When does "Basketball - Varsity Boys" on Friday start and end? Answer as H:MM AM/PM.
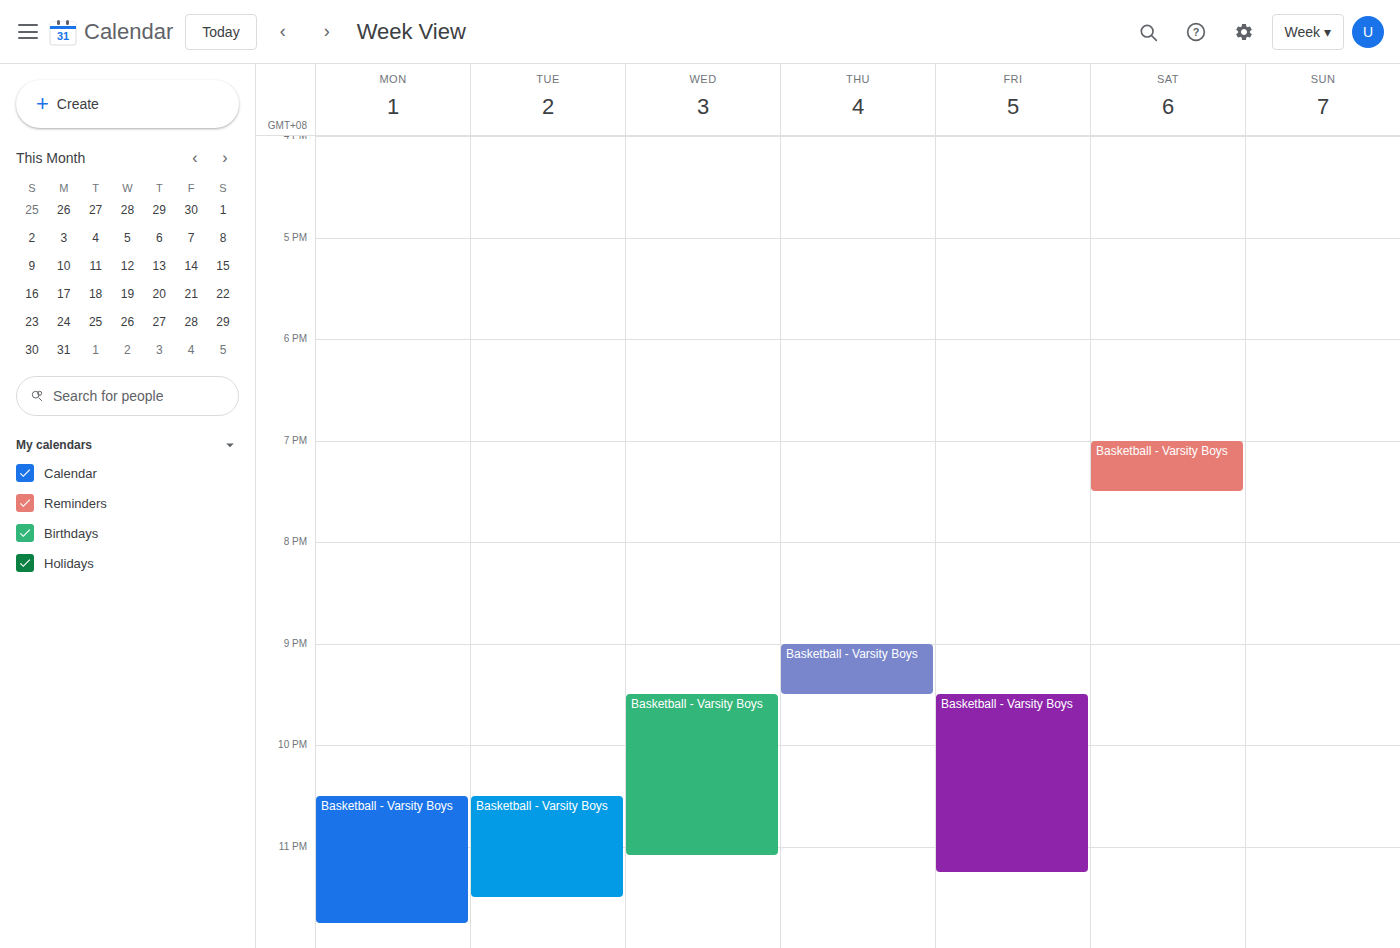
9:30 PM to 11:15 PM